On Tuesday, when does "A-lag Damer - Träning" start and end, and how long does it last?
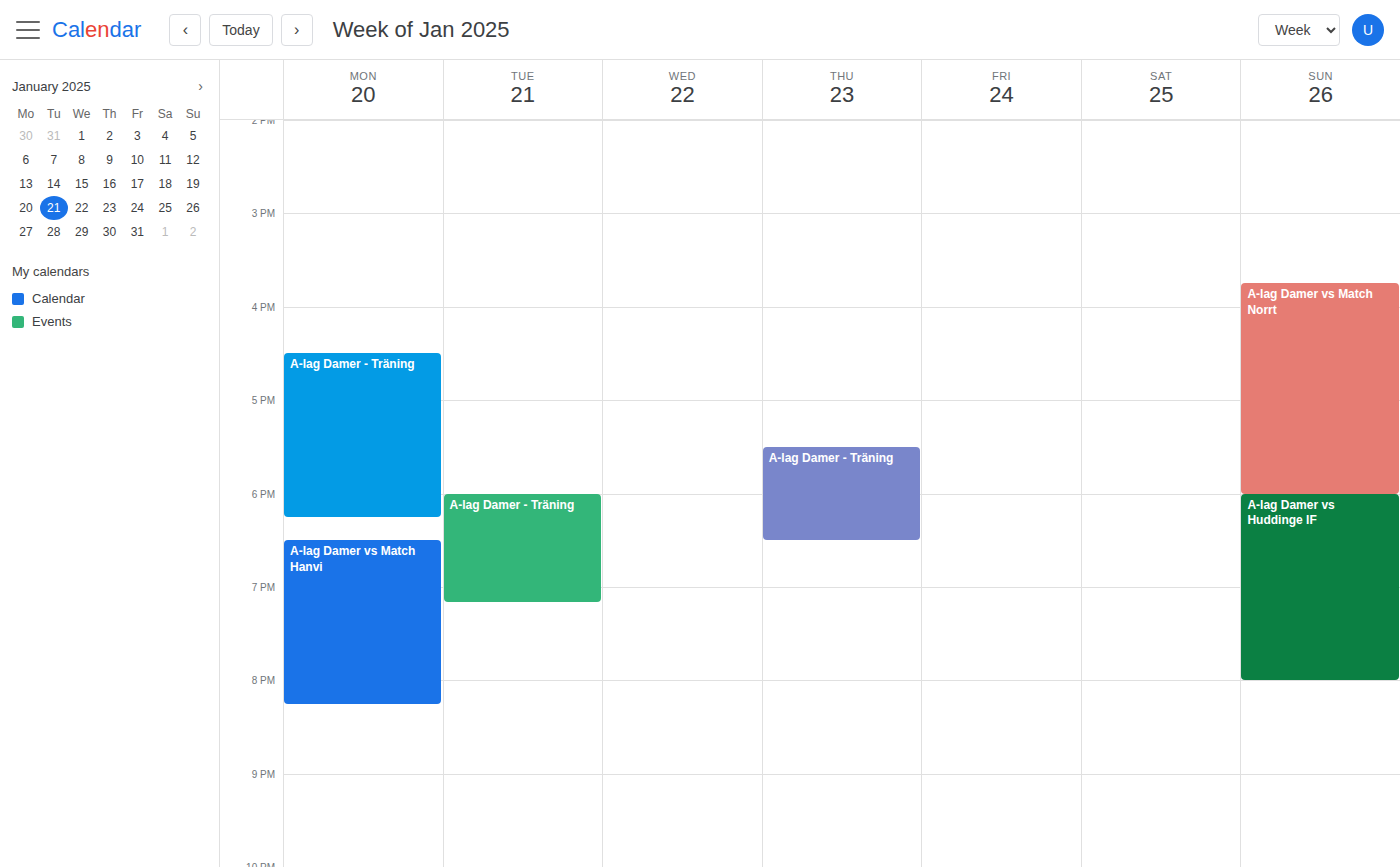
6:00 PM to 7:10 PM, 1 hour 10 minutes